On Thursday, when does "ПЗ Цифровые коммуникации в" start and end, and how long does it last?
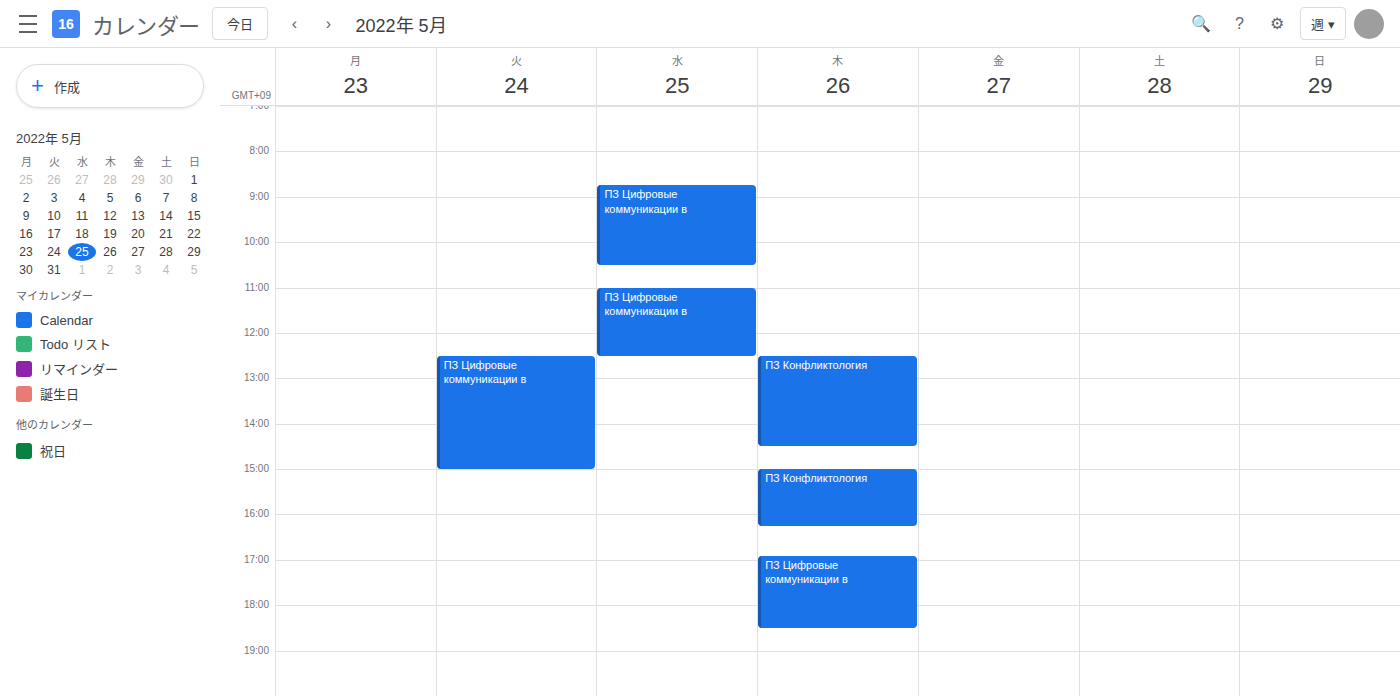
4:55 PM to 6:30 PM, 1 hour 35 minutes